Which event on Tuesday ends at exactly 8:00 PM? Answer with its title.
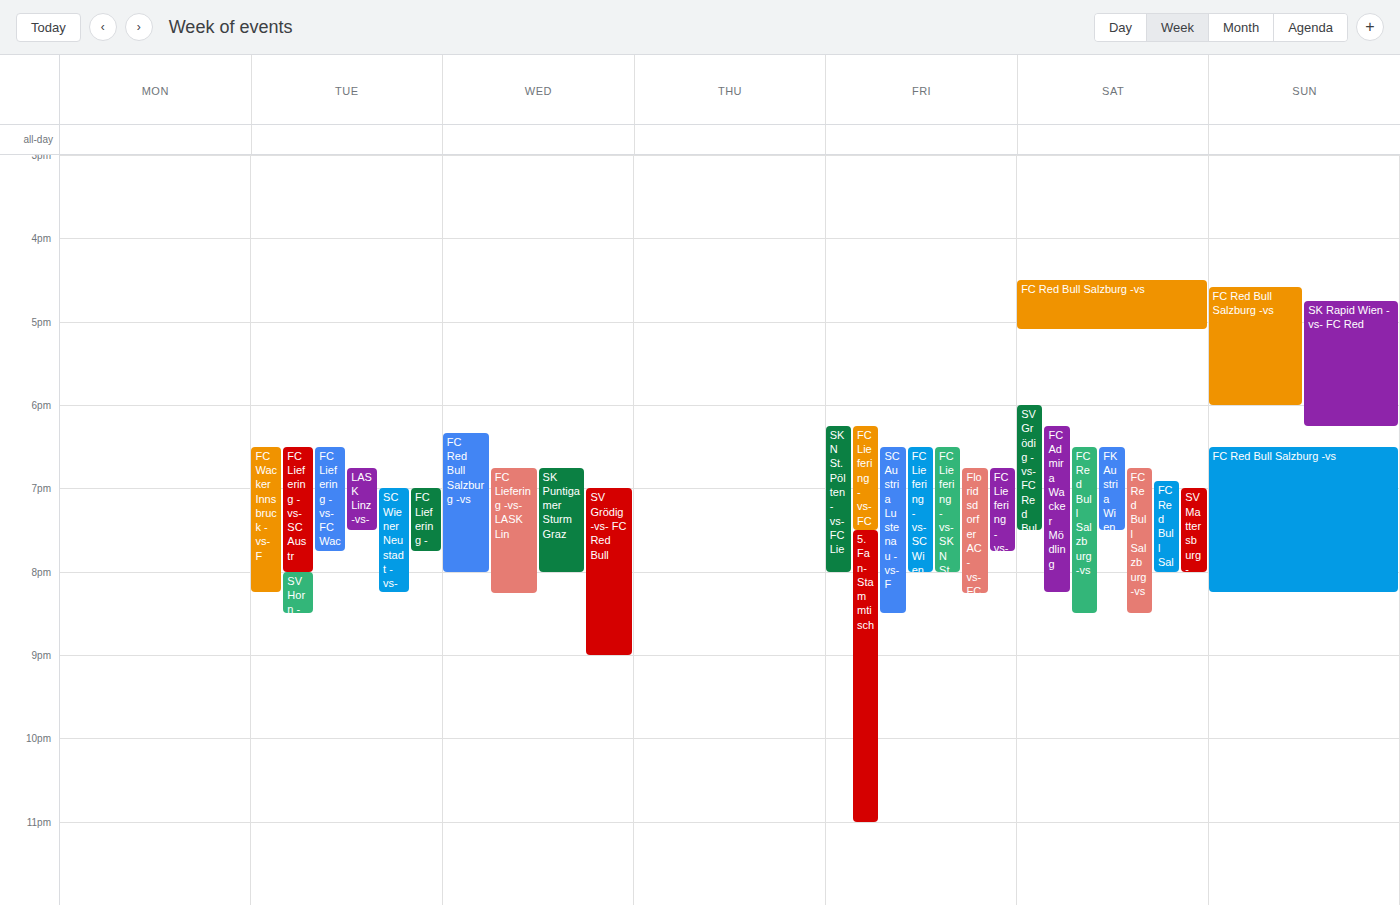
"FC Liefering -vs- SC Austr"